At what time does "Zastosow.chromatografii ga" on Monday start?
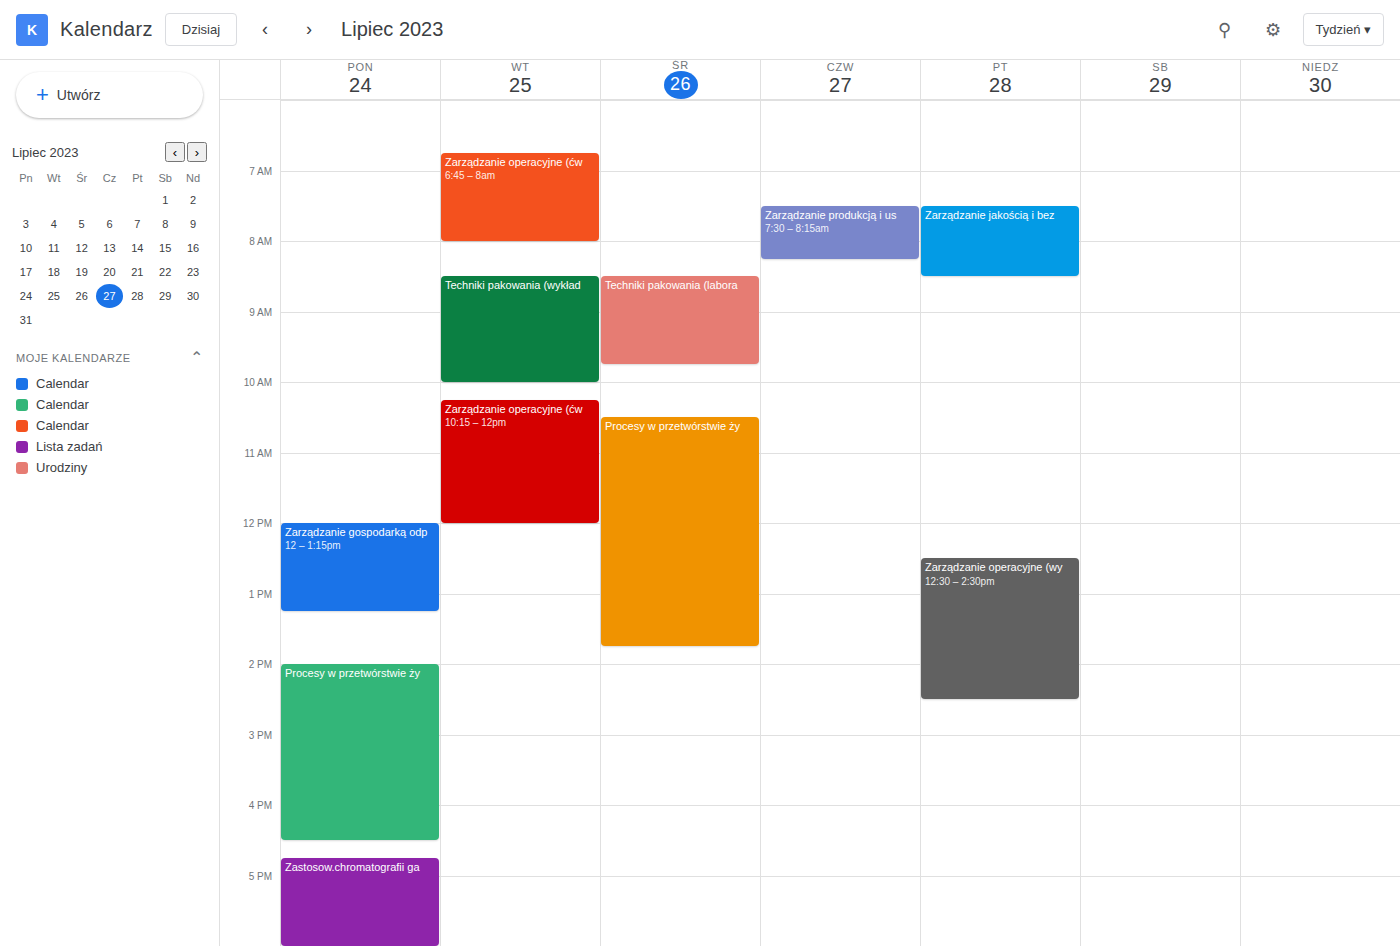
4:45 PM